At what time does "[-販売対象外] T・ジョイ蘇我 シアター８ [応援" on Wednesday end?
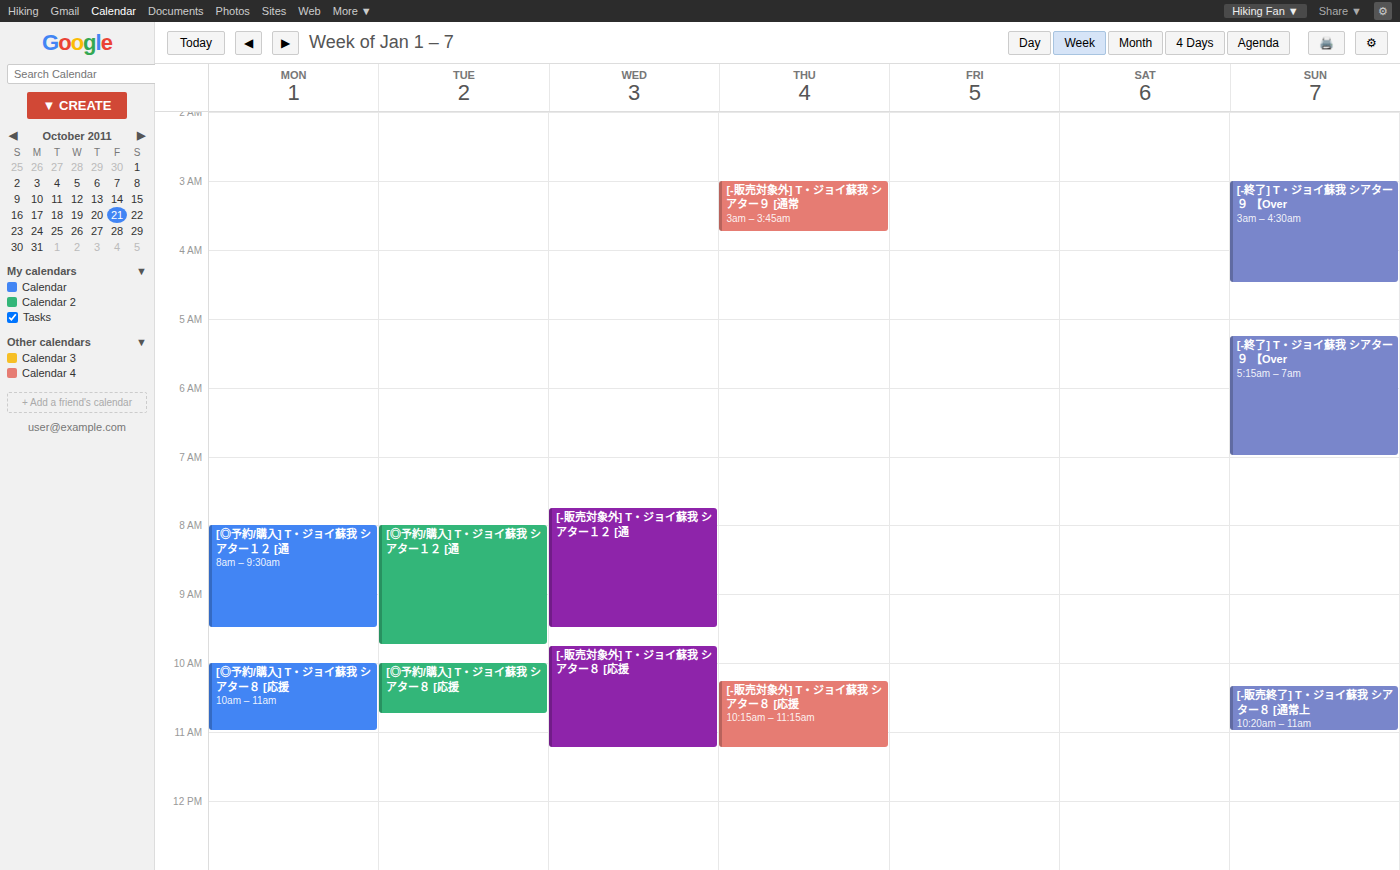
11:15 AM